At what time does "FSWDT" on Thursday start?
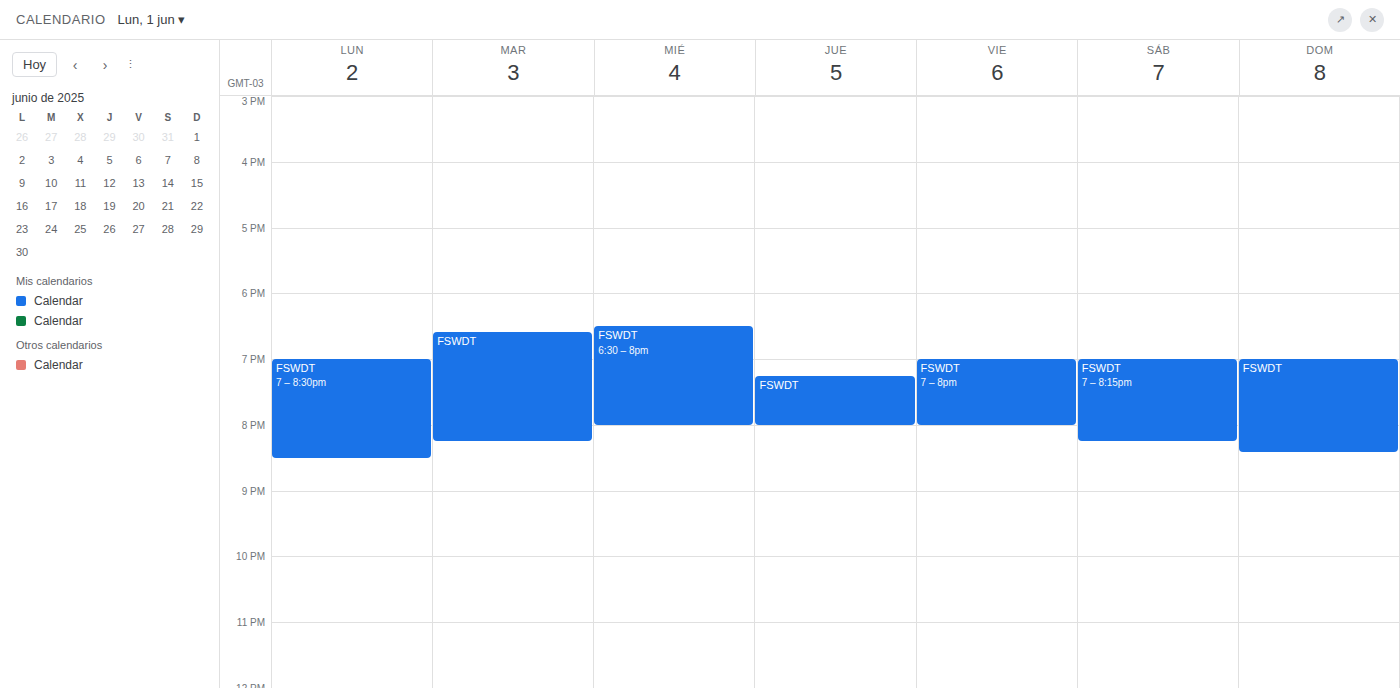
7:15 PM